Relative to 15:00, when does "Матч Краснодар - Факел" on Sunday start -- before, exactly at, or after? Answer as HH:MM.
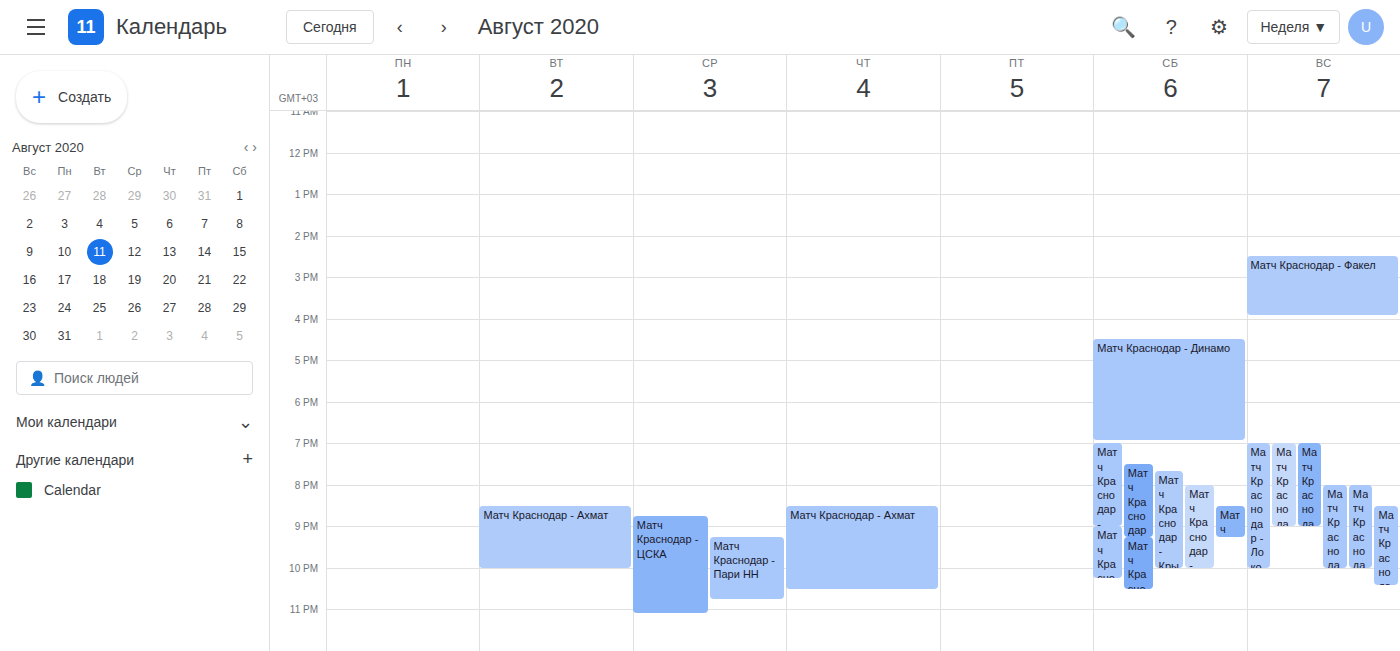
14:30 -- before 15:00, 30 minutes above the 15:00 line.